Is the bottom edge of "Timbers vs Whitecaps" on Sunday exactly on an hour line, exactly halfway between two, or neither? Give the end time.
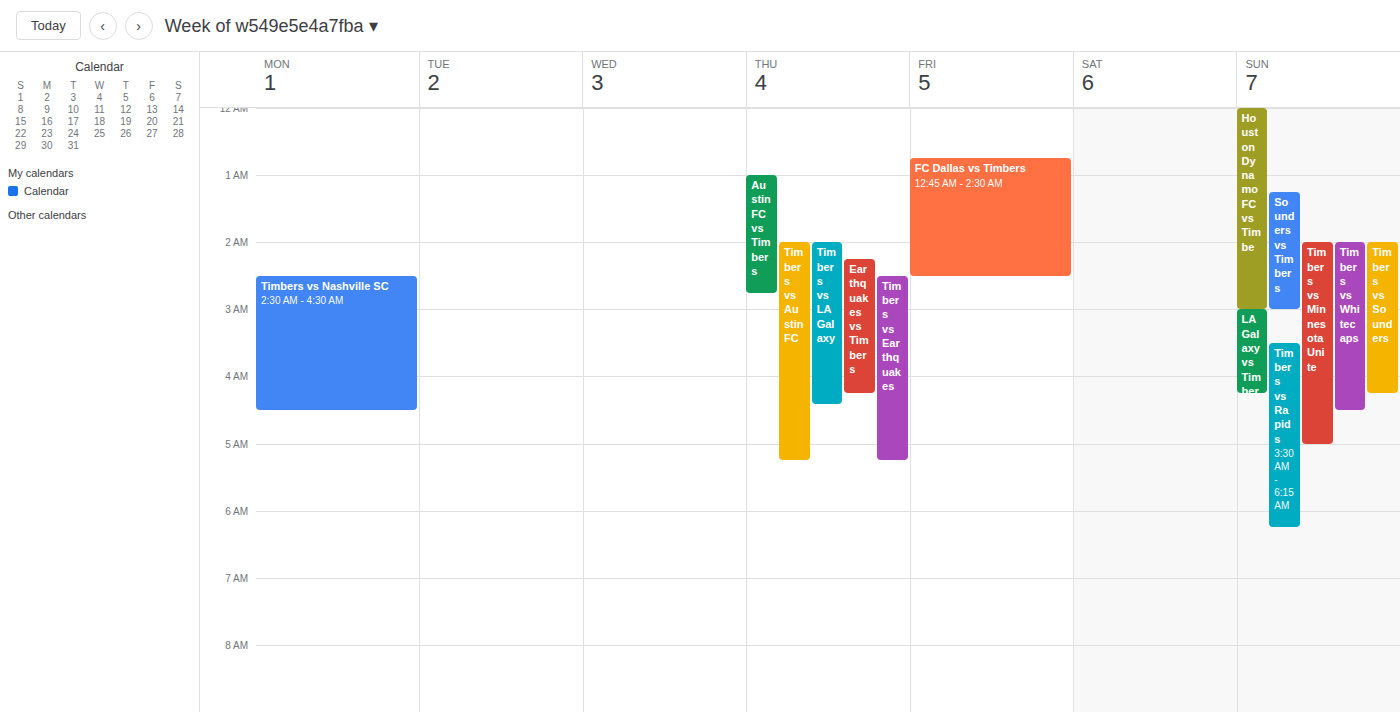
4:30 AM -- halfway between the 4 AM and 5 AM lines.